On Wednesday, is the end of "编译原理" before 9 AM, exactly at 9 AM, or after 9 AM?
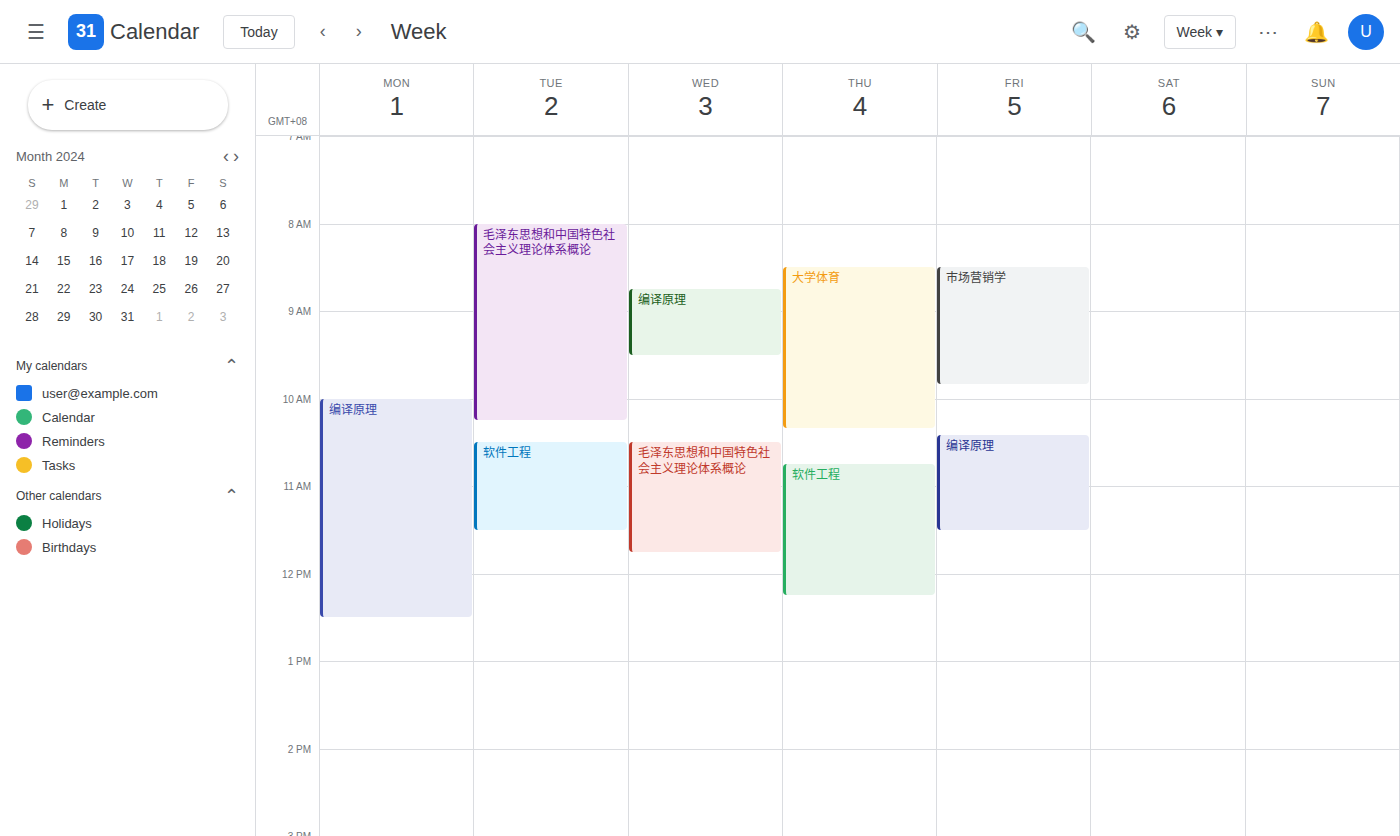
9:30 AM -- after 9 AM, 30 minutes below the 9 AM line.